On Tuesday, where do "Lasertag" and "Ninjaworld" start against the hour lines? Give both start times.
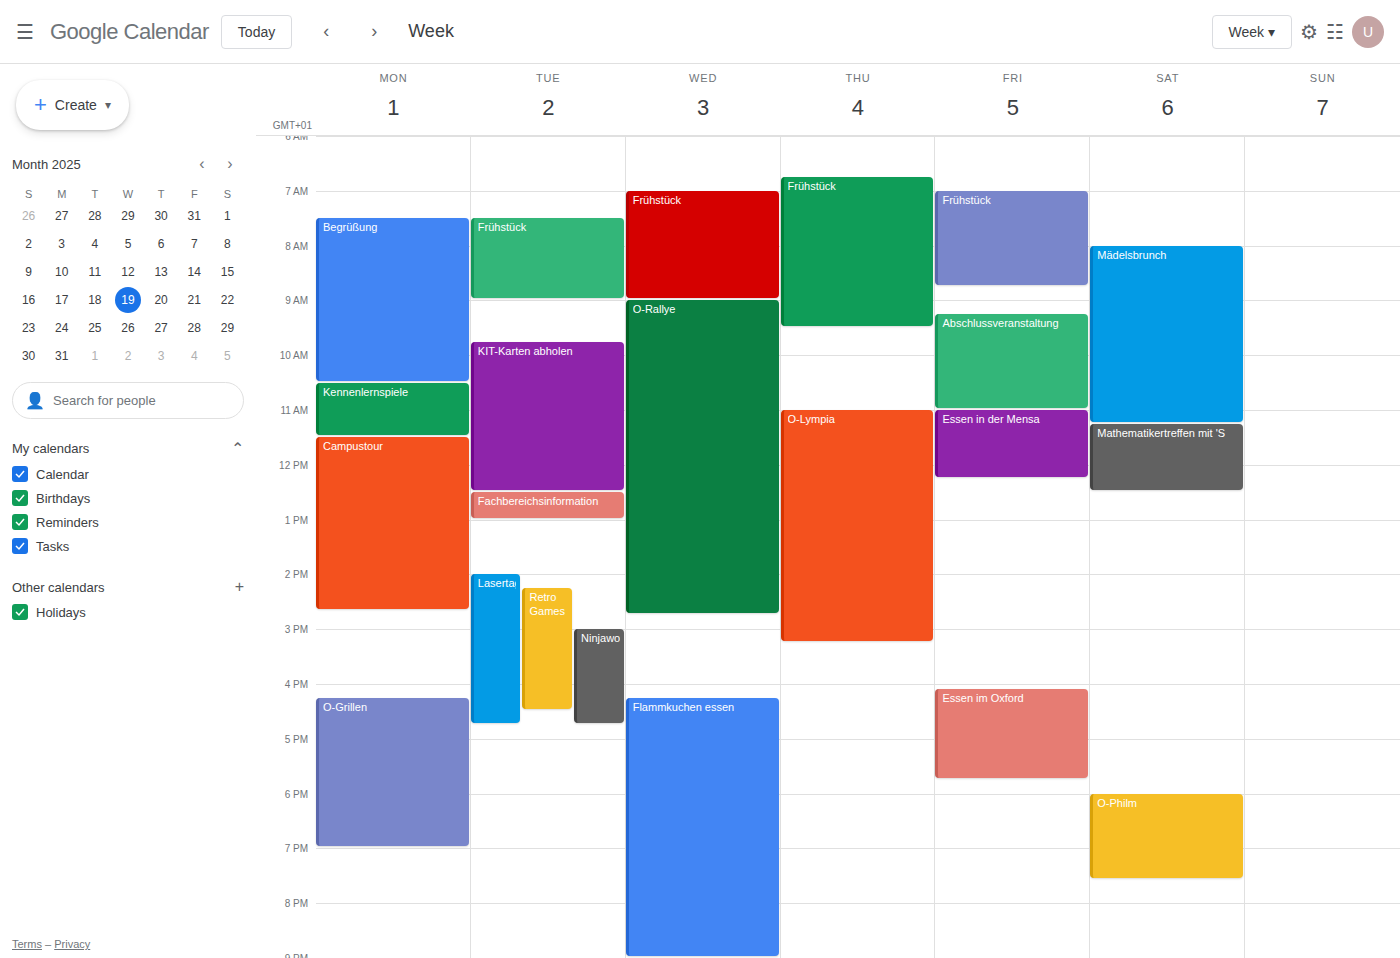
"Lasertag": 2:00 PM, exactly on the 2 PM line. "Ninjaworld": 3:00 PM, exactly on the 3 PM line.